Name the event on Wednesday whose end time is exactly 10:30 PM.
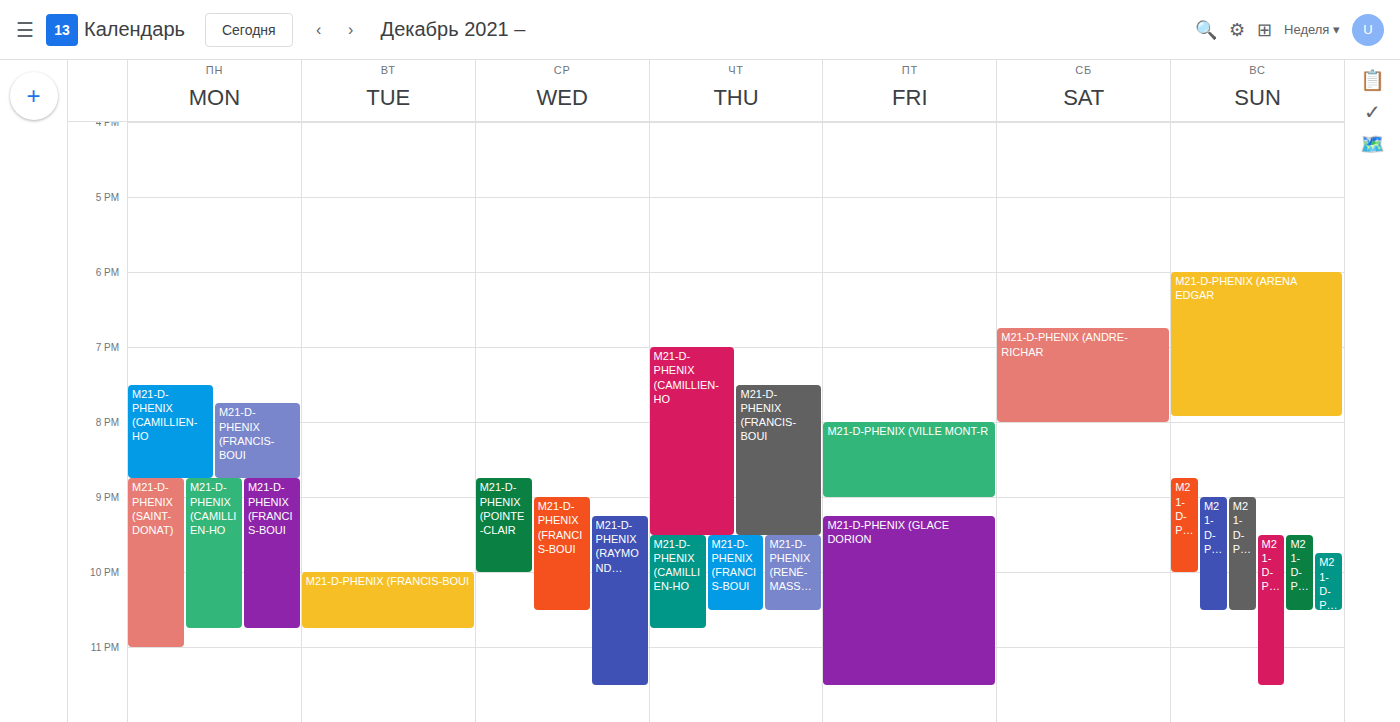
"M21-D-PHENIX (FRANCIS-BOUI"